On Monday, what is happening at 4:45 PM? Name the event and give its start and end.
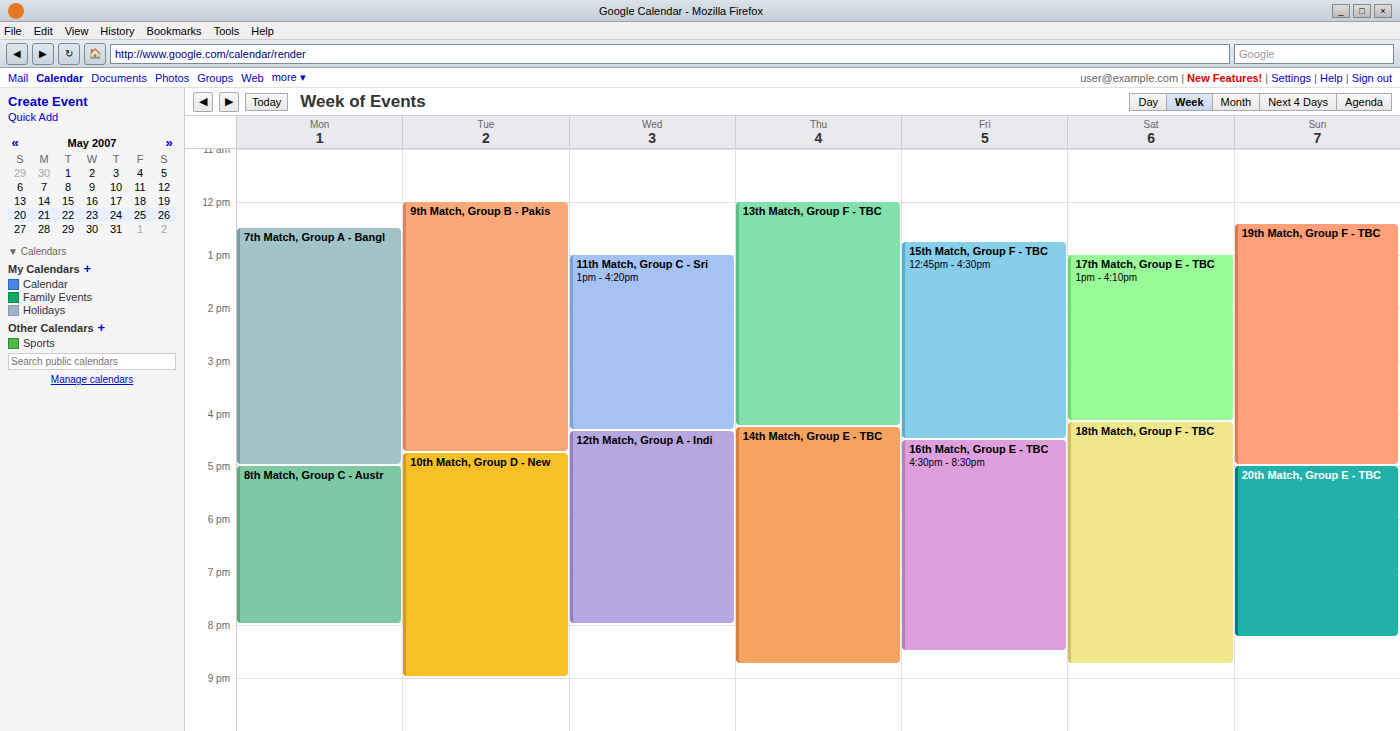
"7th Match, Group A - Bangl", 12:30 PM to 5:00 PM